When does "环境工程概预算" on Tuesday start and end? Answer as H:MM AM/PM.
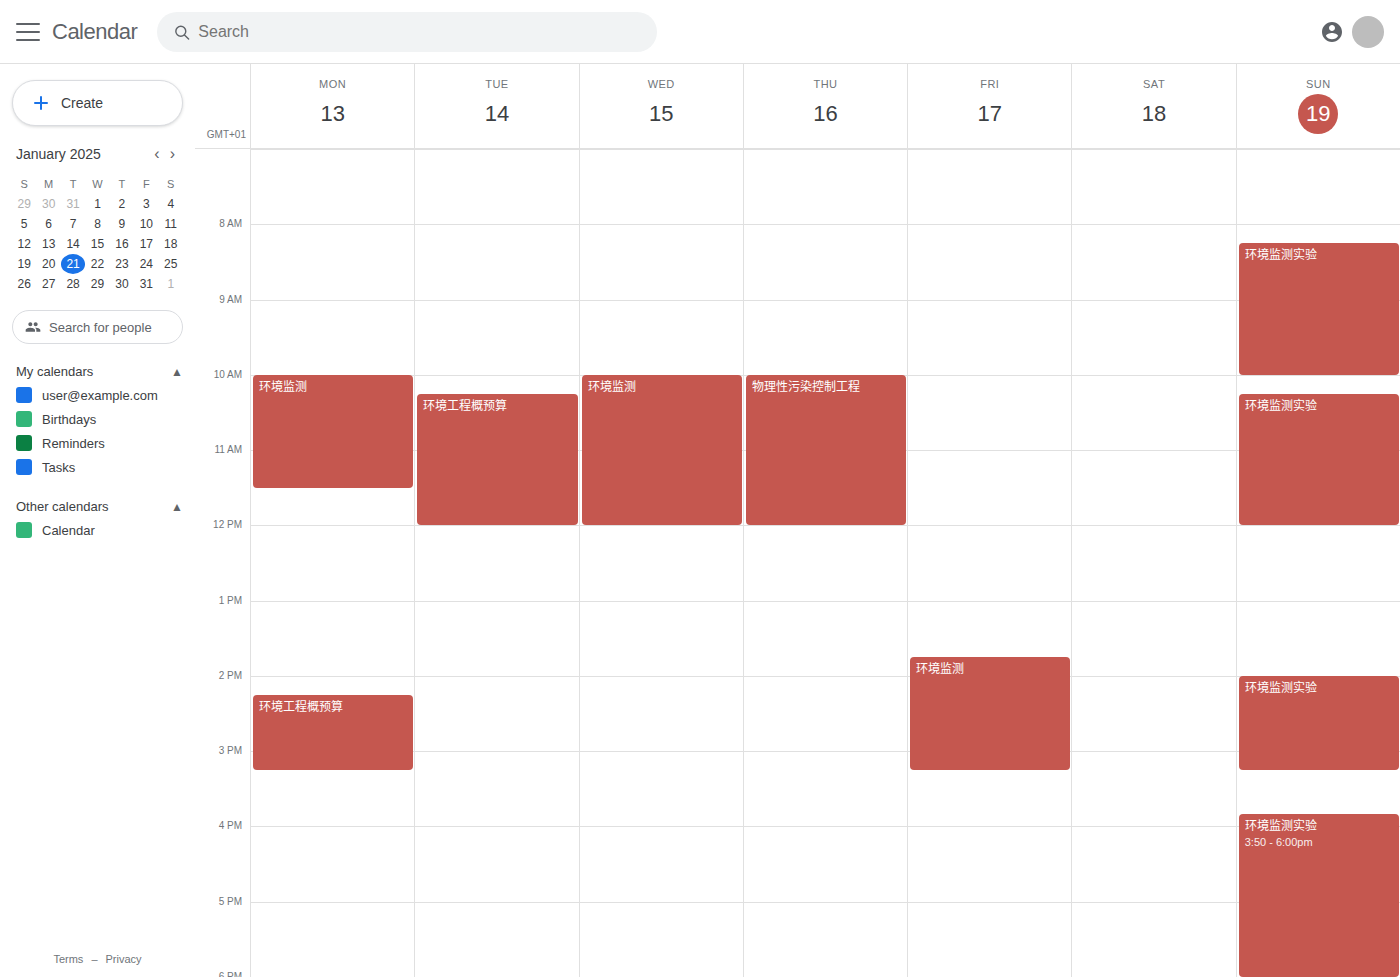
10:15 AM to 12:00 PM